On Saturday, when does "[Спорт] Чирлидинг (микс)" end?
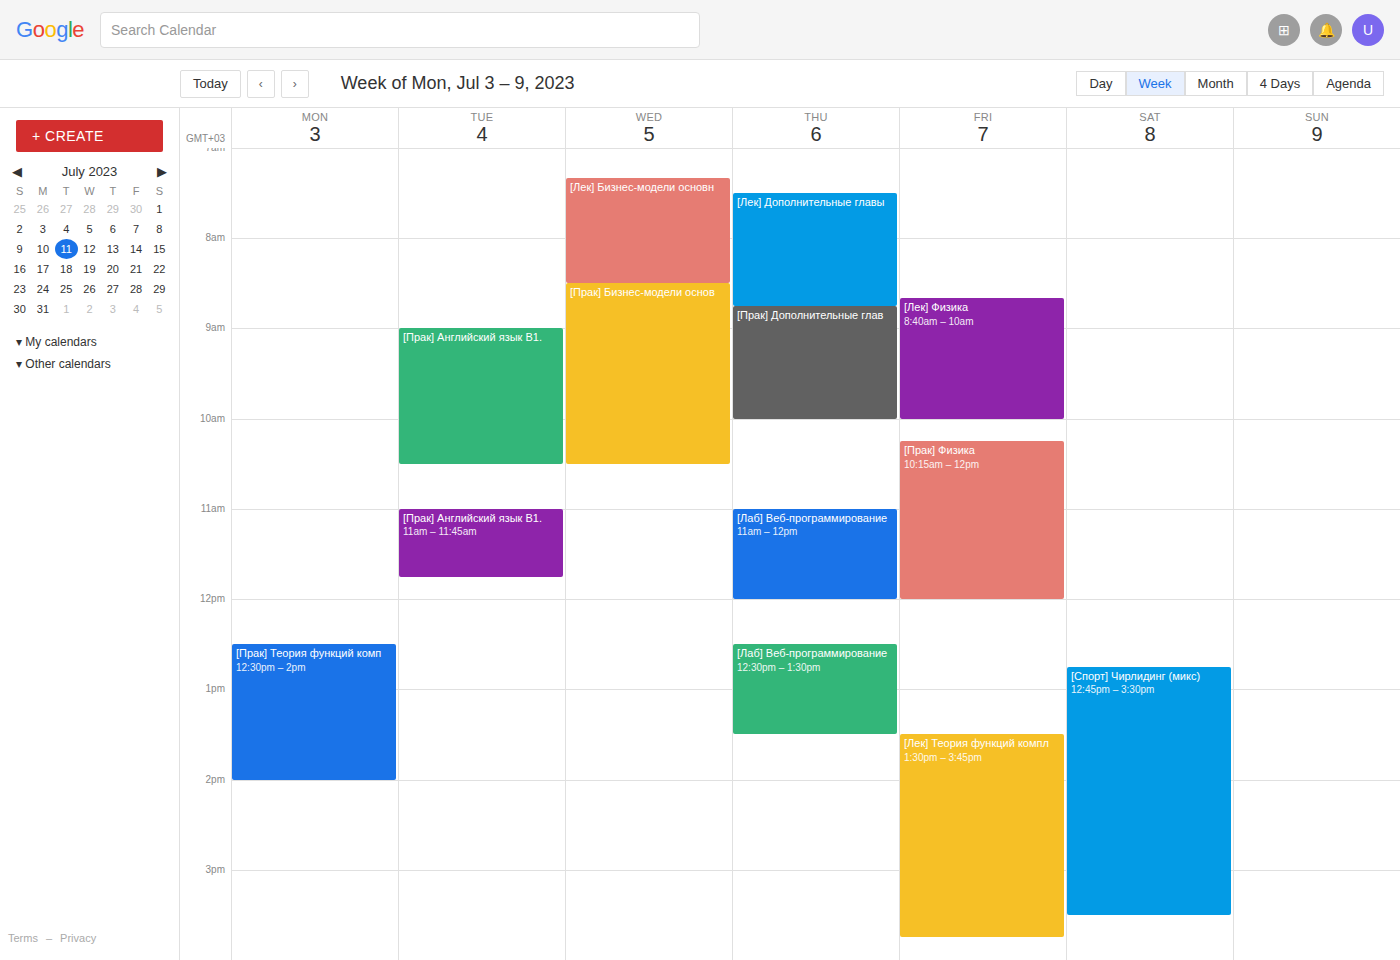
3:30 PM